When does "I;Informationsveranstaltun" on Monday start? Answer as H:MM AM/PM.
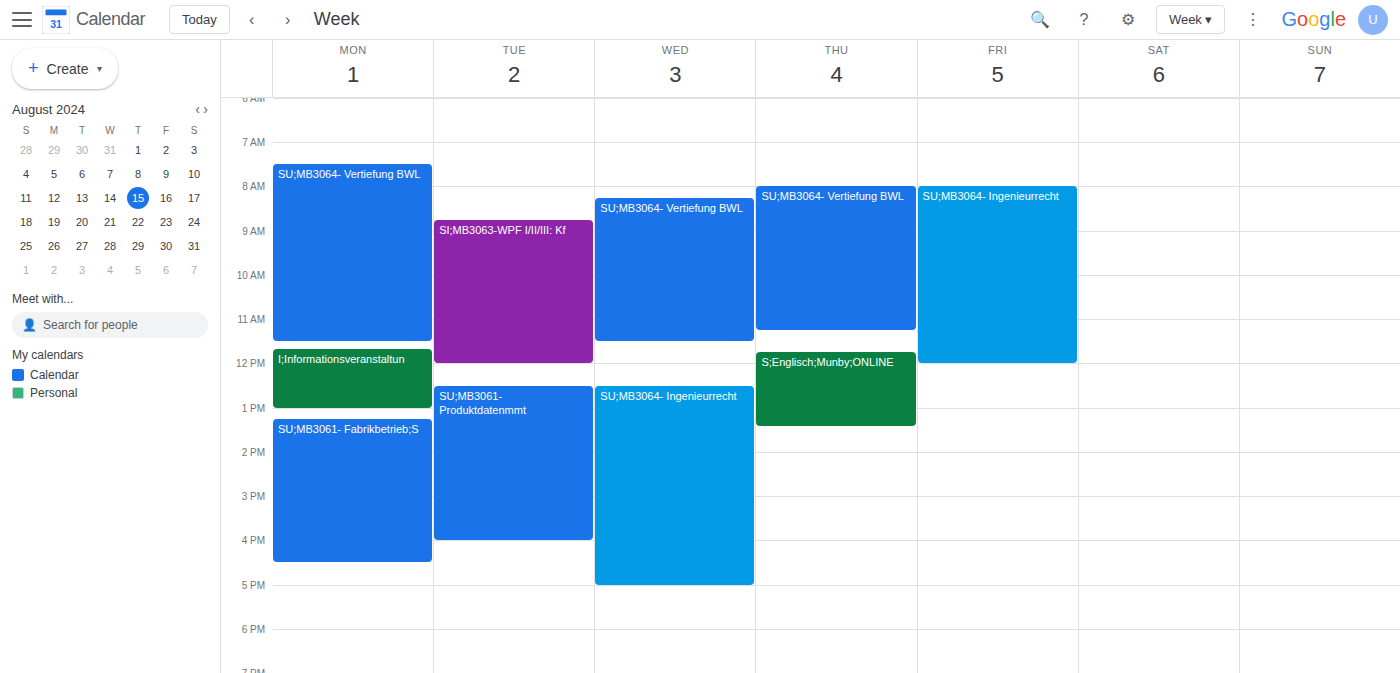
11:40 AM